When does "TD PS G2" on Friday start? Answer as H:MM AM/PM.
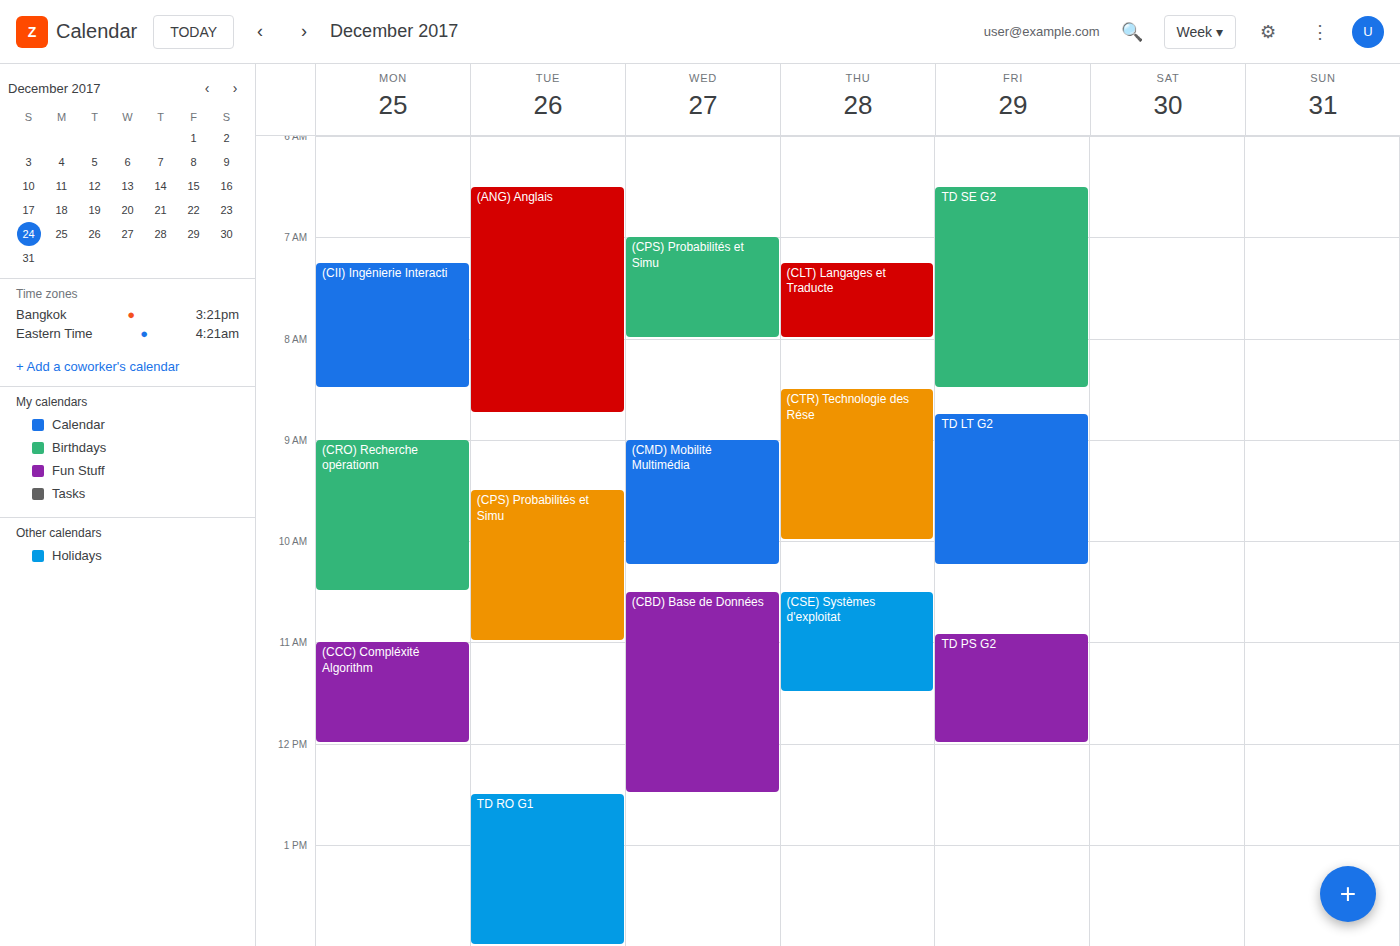
10:55 AM